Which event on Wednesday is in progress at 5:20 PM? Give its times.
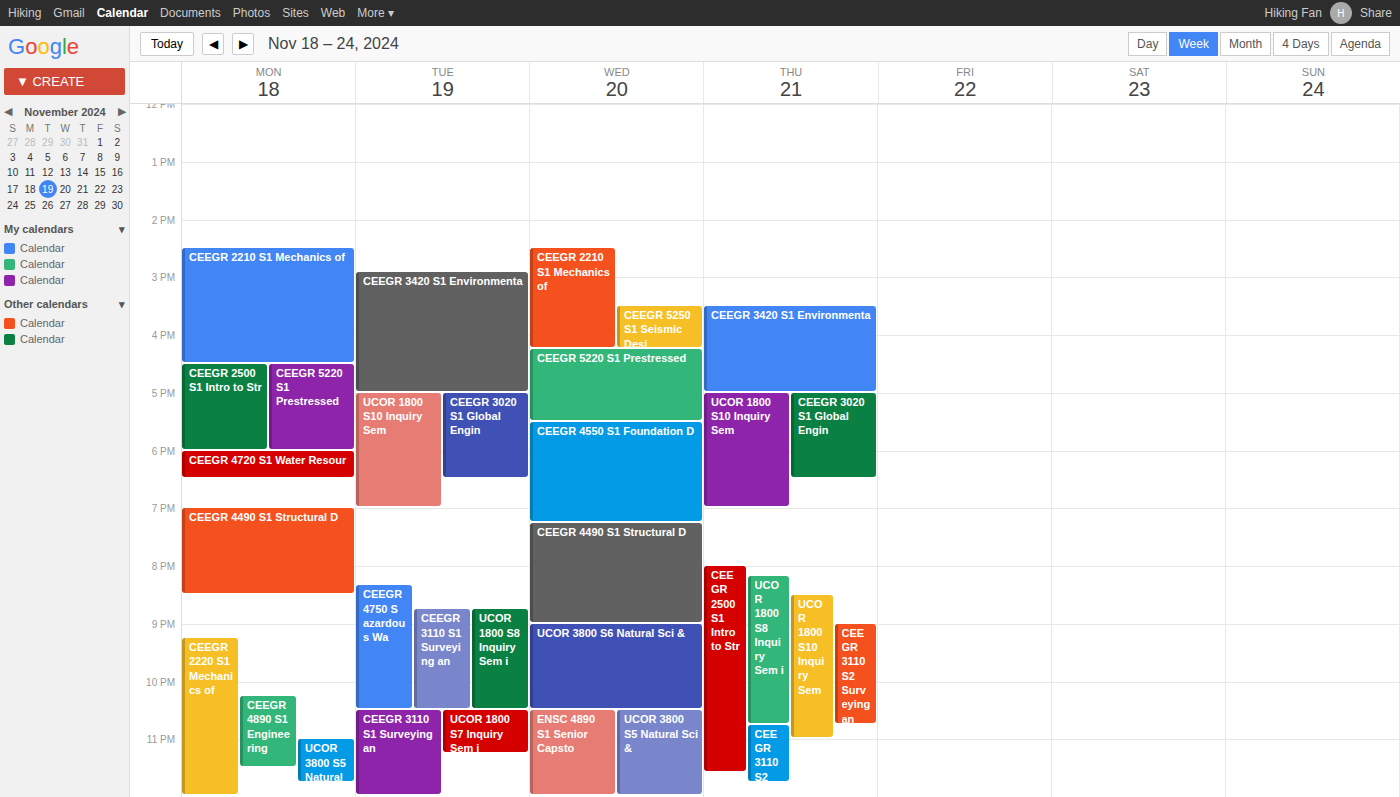
"CEEGR 5220 S1 Prestressed", 4:15 PM to 5:30 PM